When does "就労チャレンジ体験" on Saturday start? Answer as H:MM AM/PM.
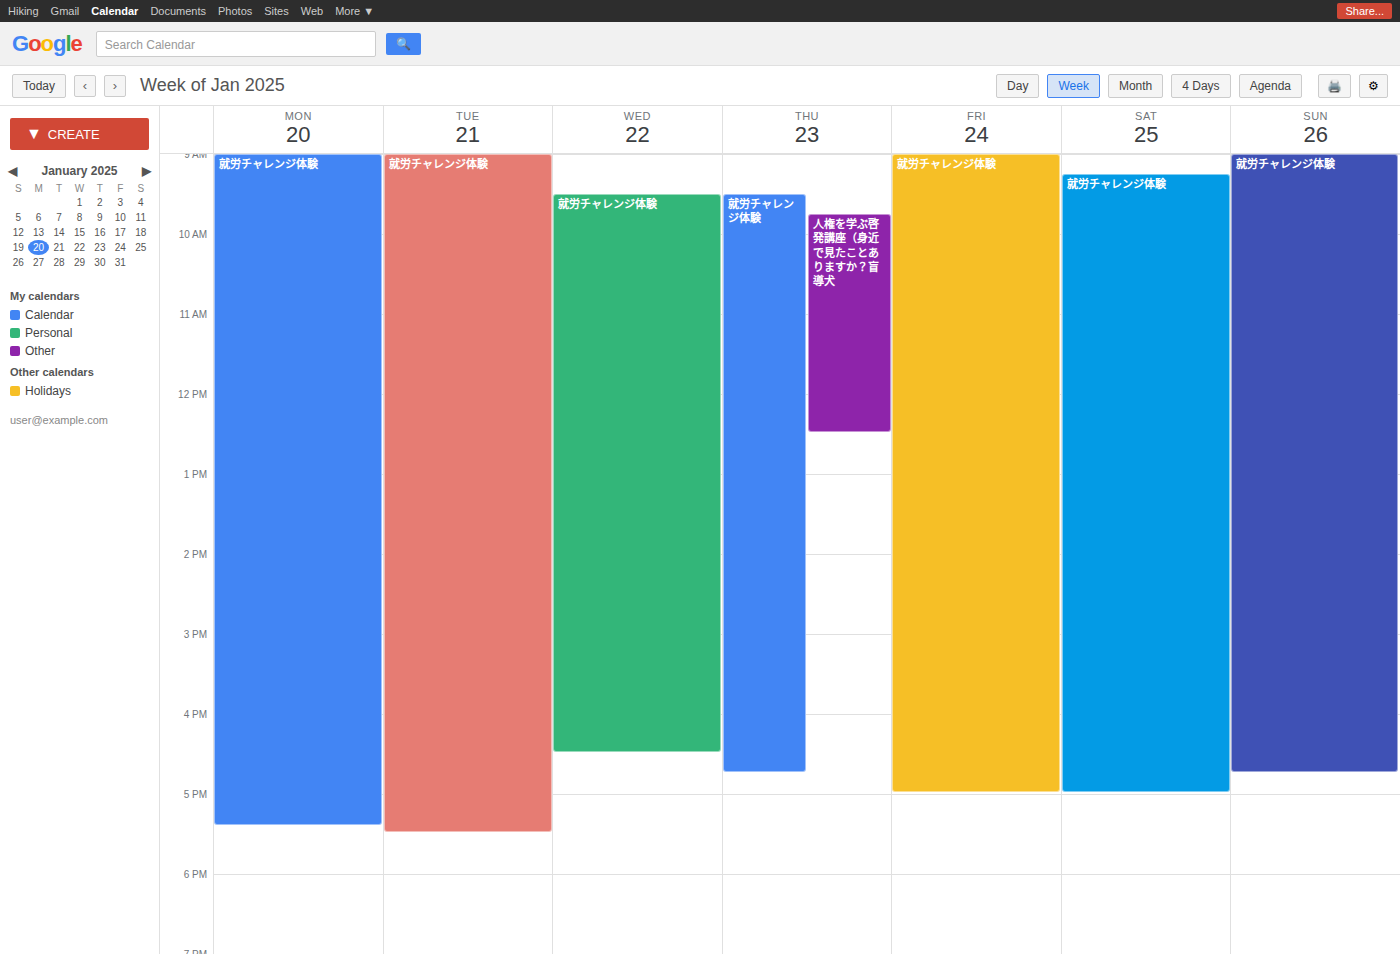
9:15 AM